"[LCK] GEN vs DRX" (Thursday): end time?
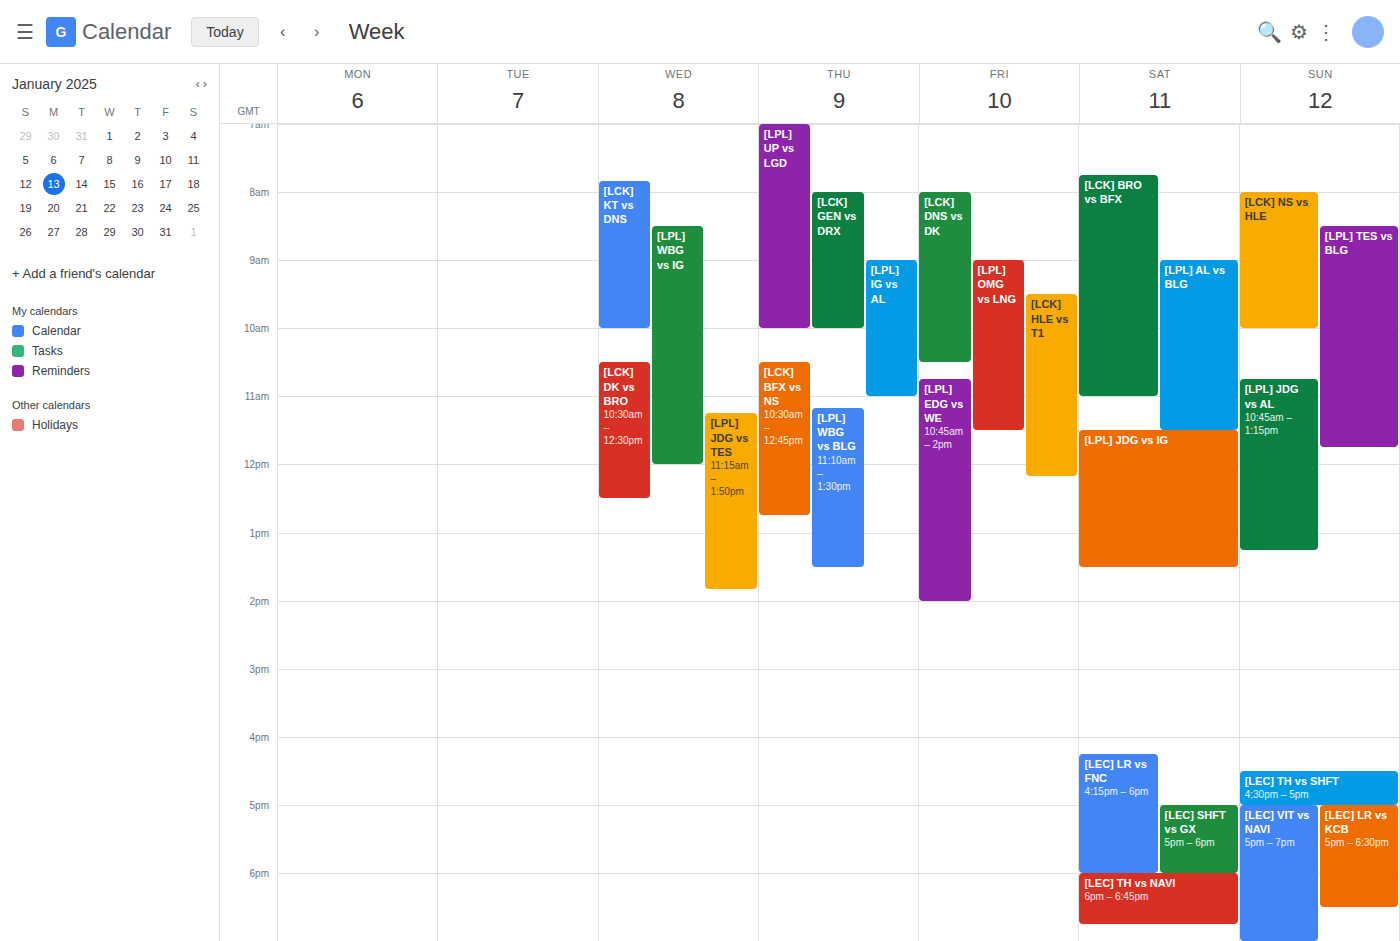
10:00 AM